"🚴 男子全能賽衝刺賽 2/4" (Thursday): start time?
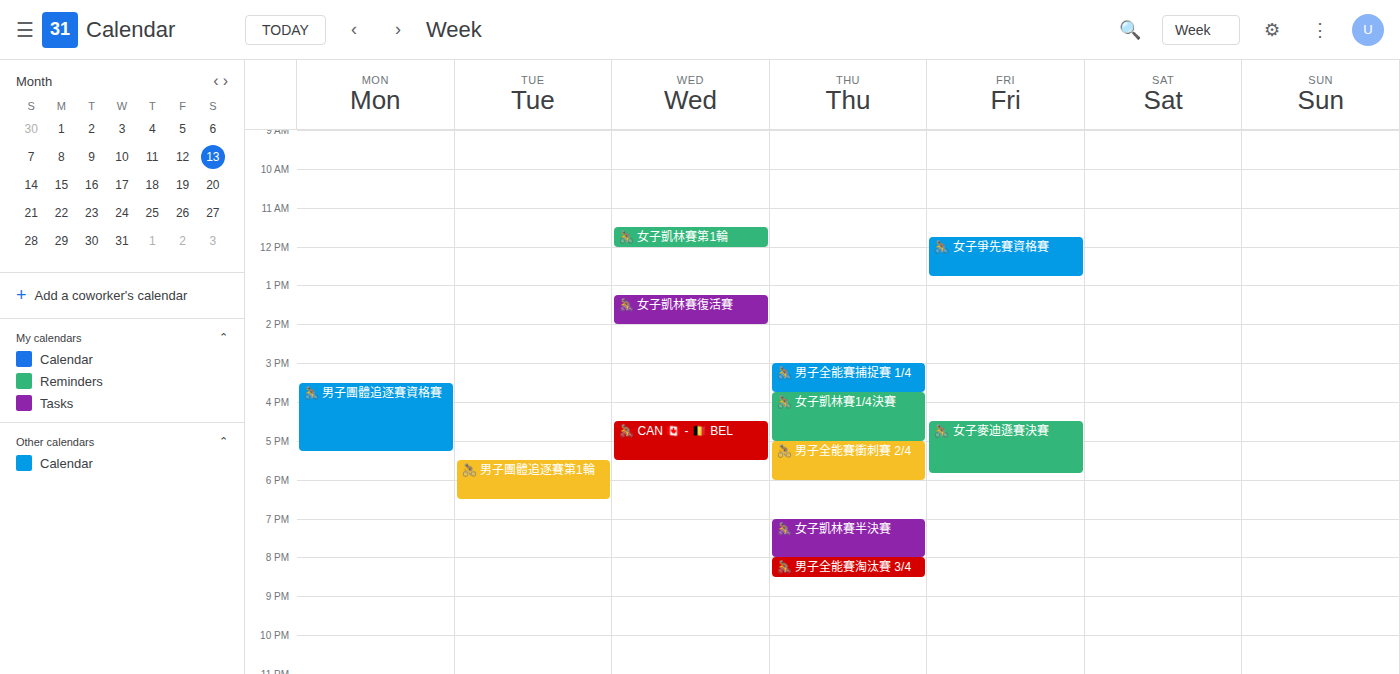
5:00 PM